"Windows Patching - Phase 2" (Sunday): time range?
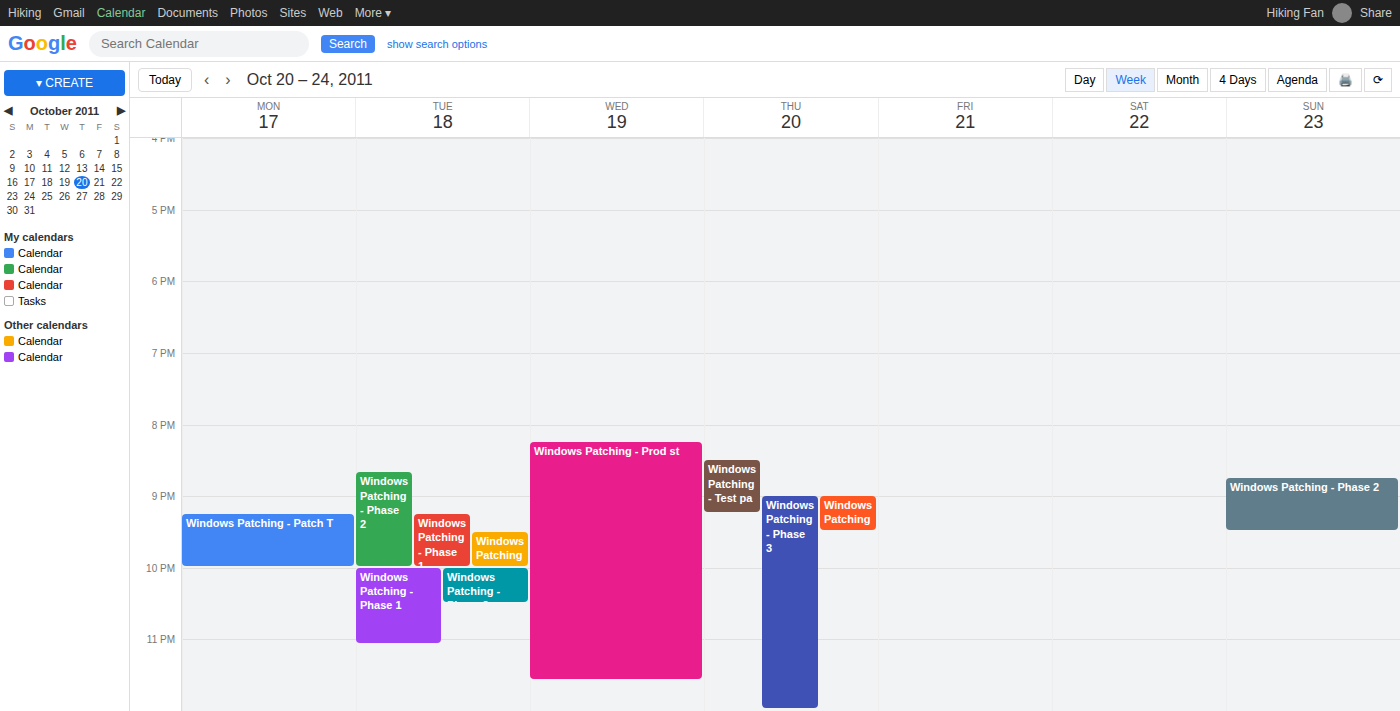
8:45 PM to 9:30 PM